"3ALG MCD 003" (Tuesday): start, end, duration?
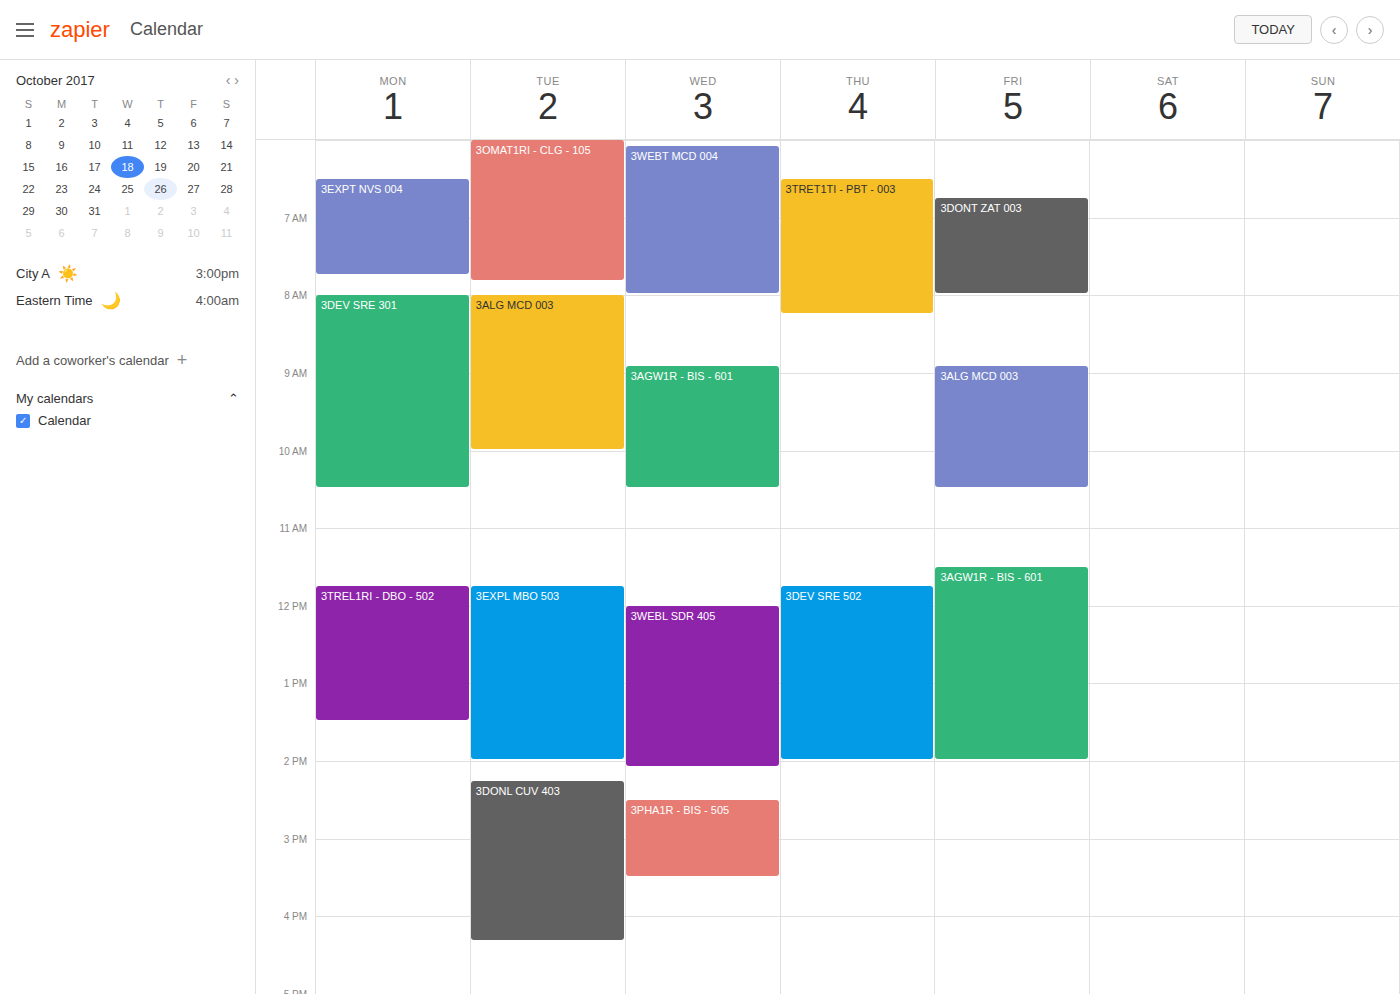
08:00 to 10:00, 2 hours